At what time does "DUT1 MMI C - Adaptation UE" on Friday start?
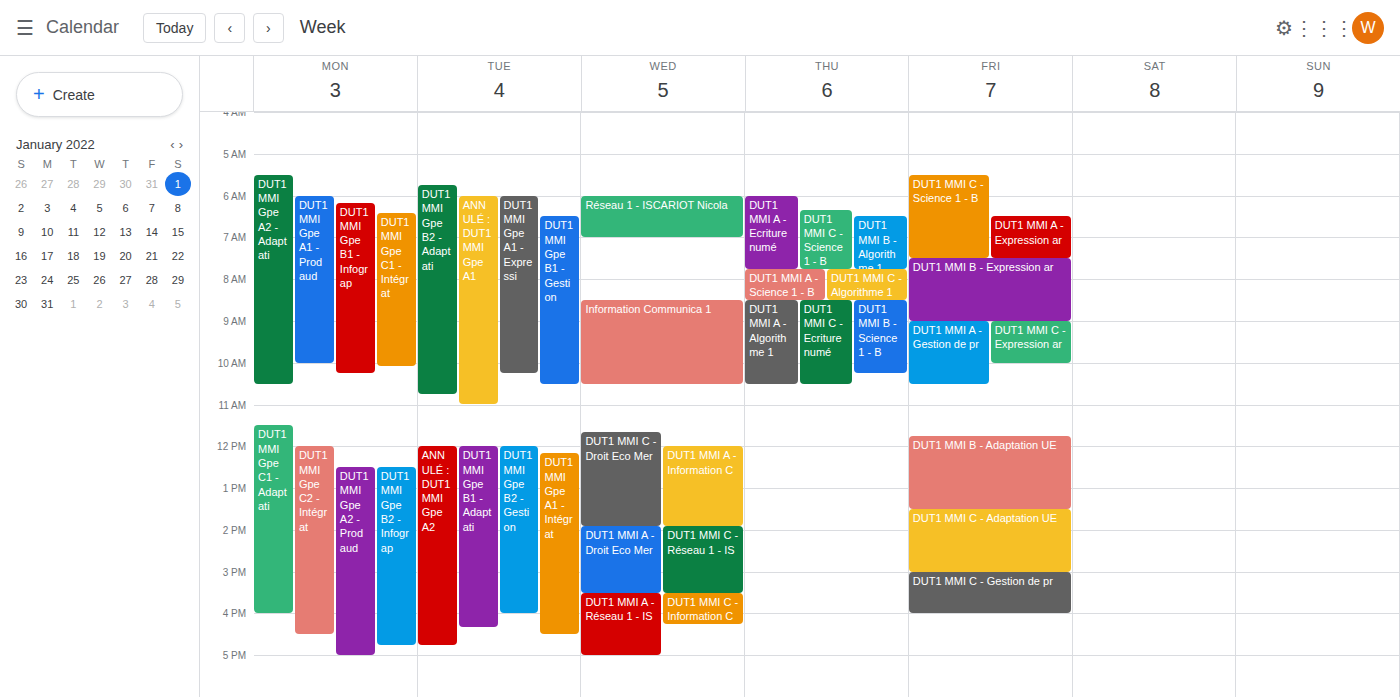
1:30 PM